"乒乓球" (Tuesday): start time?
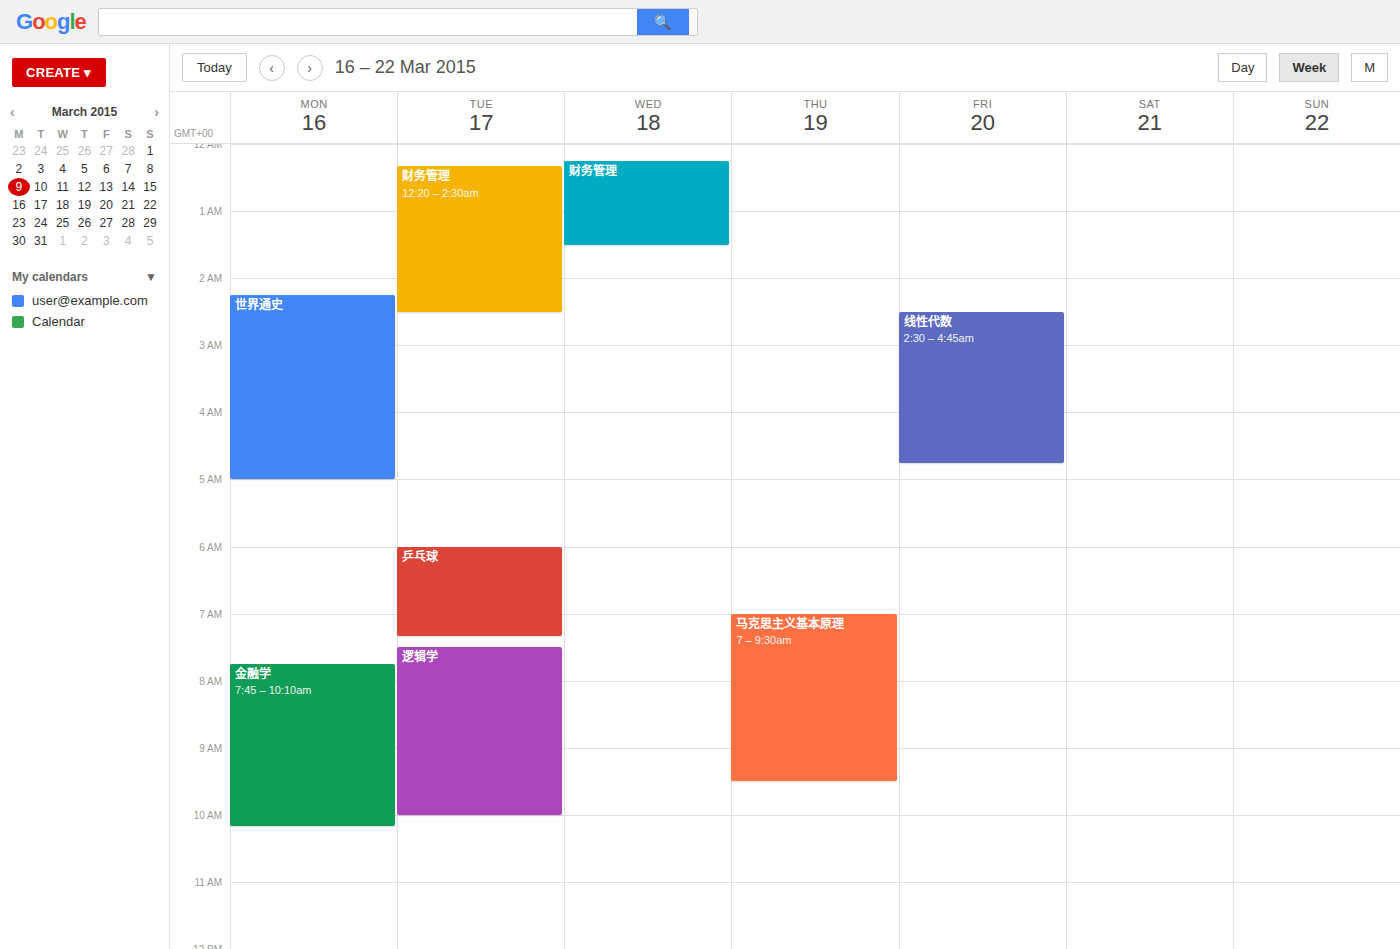
6:00 AM